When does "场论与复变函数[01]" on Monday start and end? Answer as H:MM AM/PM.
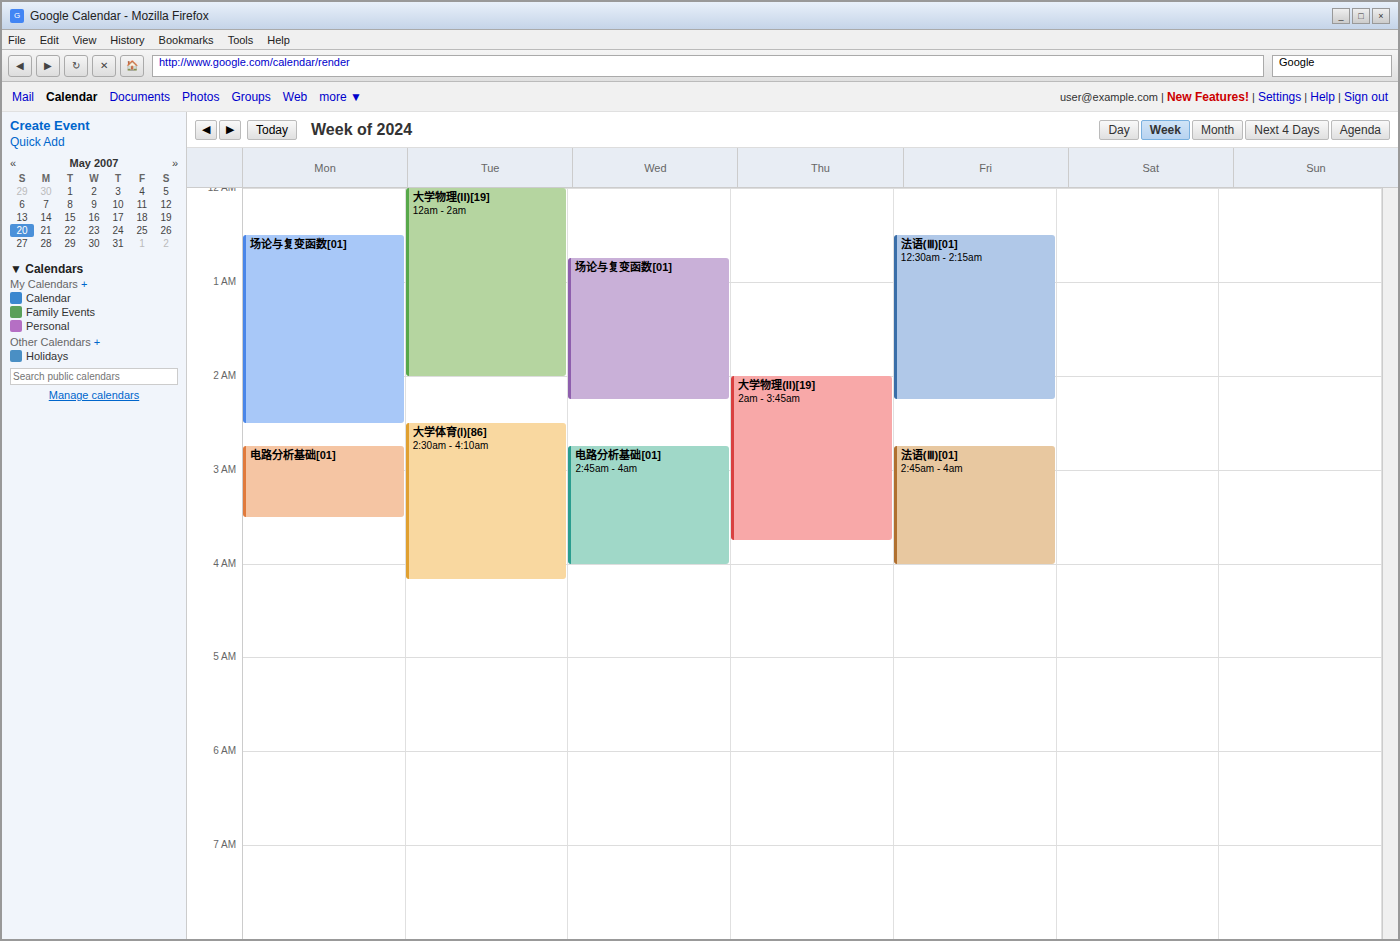
12:30 AM to 2:30 AM